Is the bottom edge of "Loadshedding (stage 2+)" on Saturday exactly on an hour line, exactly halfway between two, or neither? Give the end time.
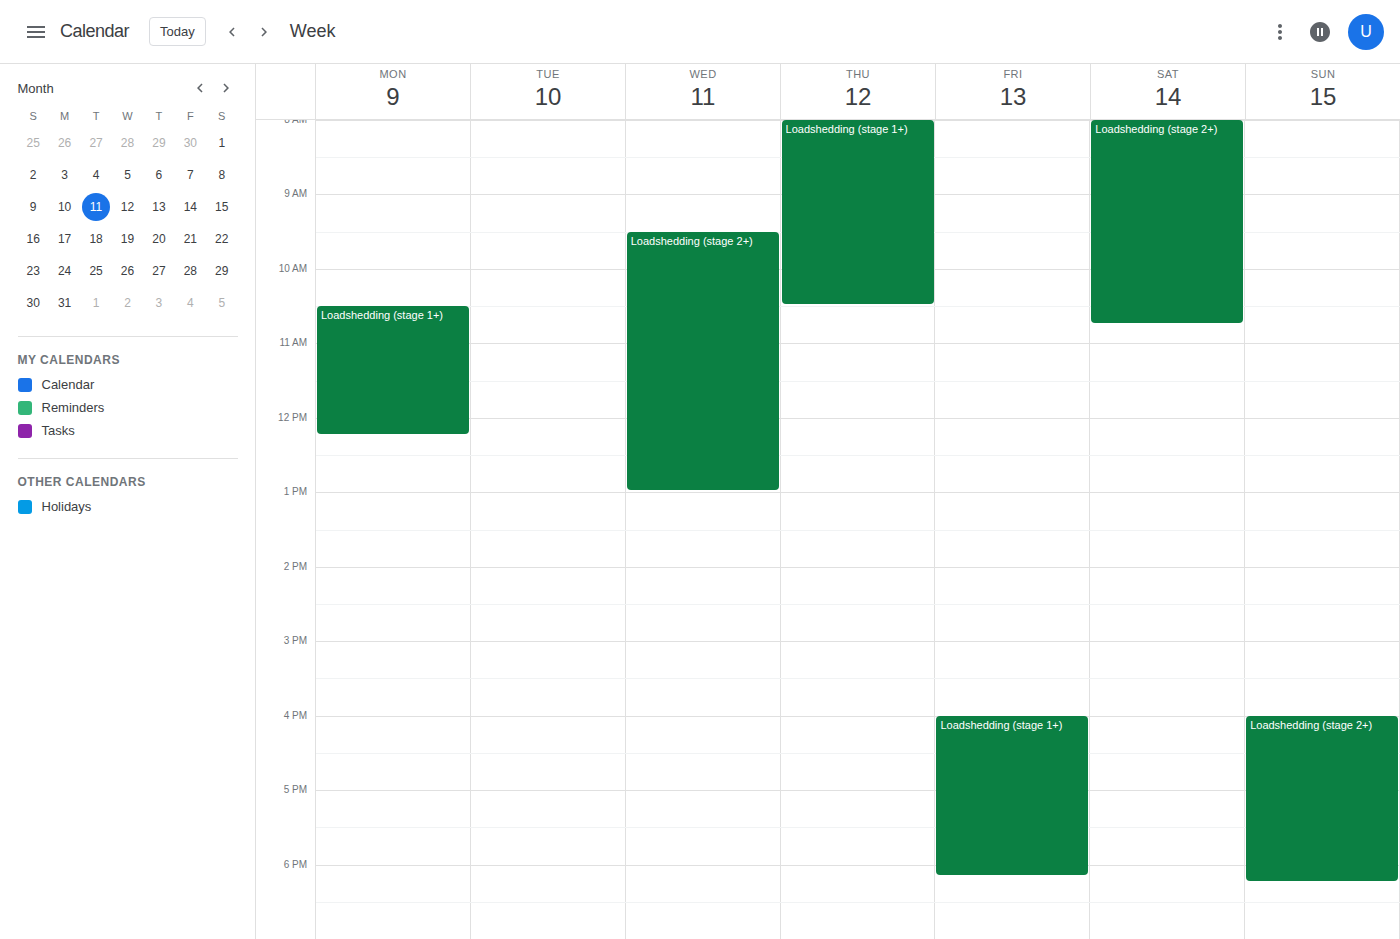
10:45 AM -- neither: three quarters of the way from the 10 AM line to the 11 AM line.